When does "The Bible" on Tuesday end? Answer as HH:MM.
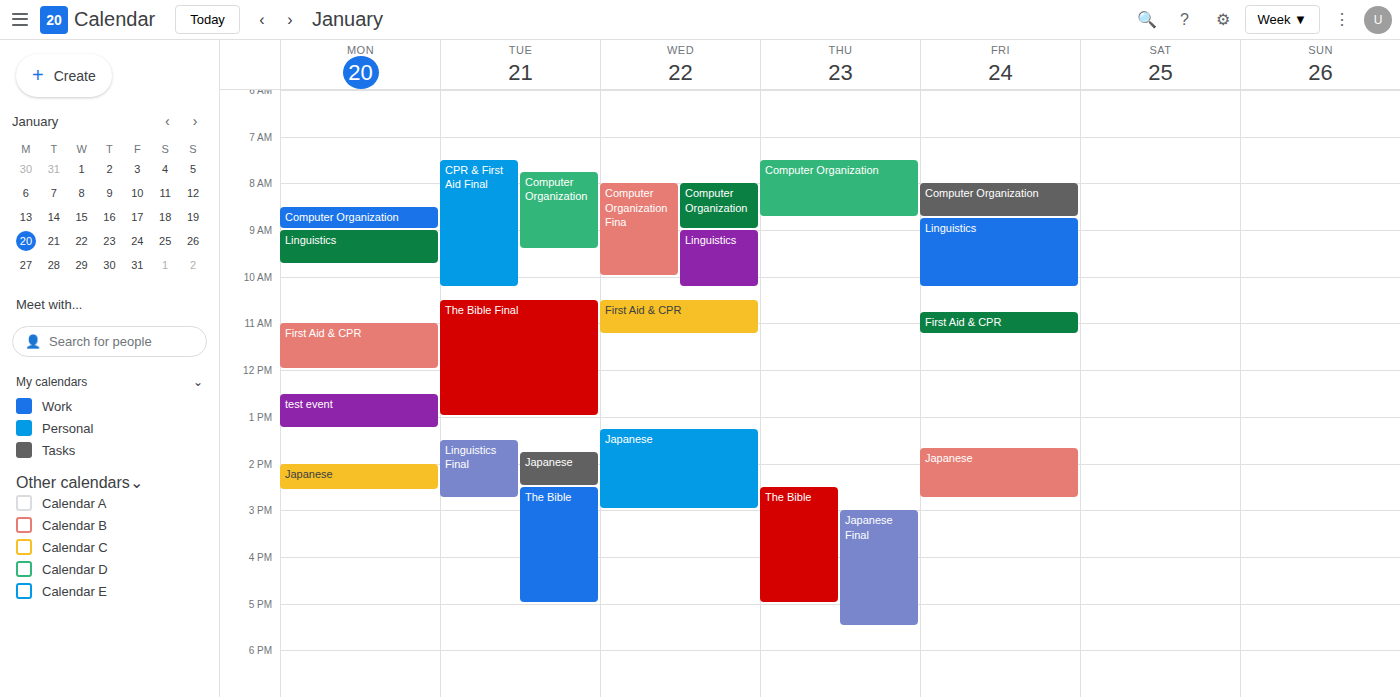
17:00